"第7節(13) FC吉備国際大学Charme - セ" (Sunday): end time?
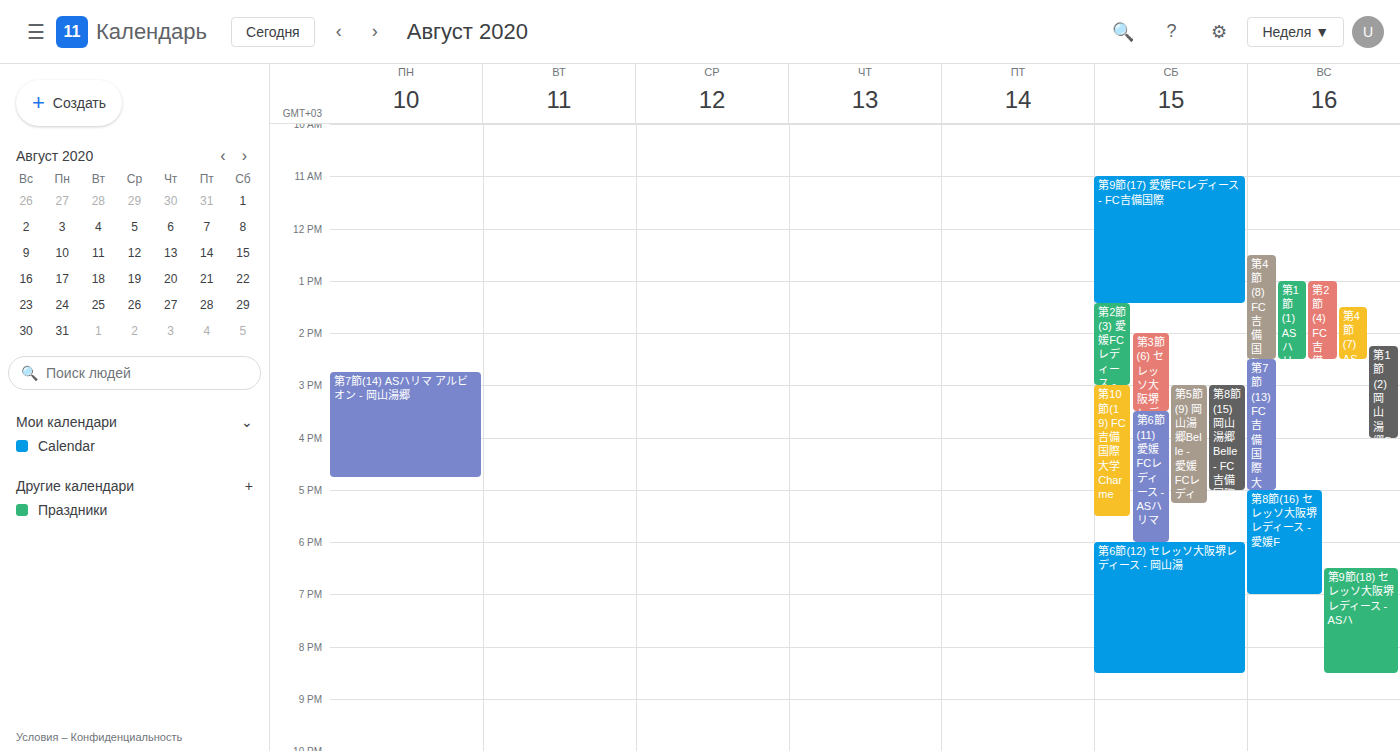
5:00 PM